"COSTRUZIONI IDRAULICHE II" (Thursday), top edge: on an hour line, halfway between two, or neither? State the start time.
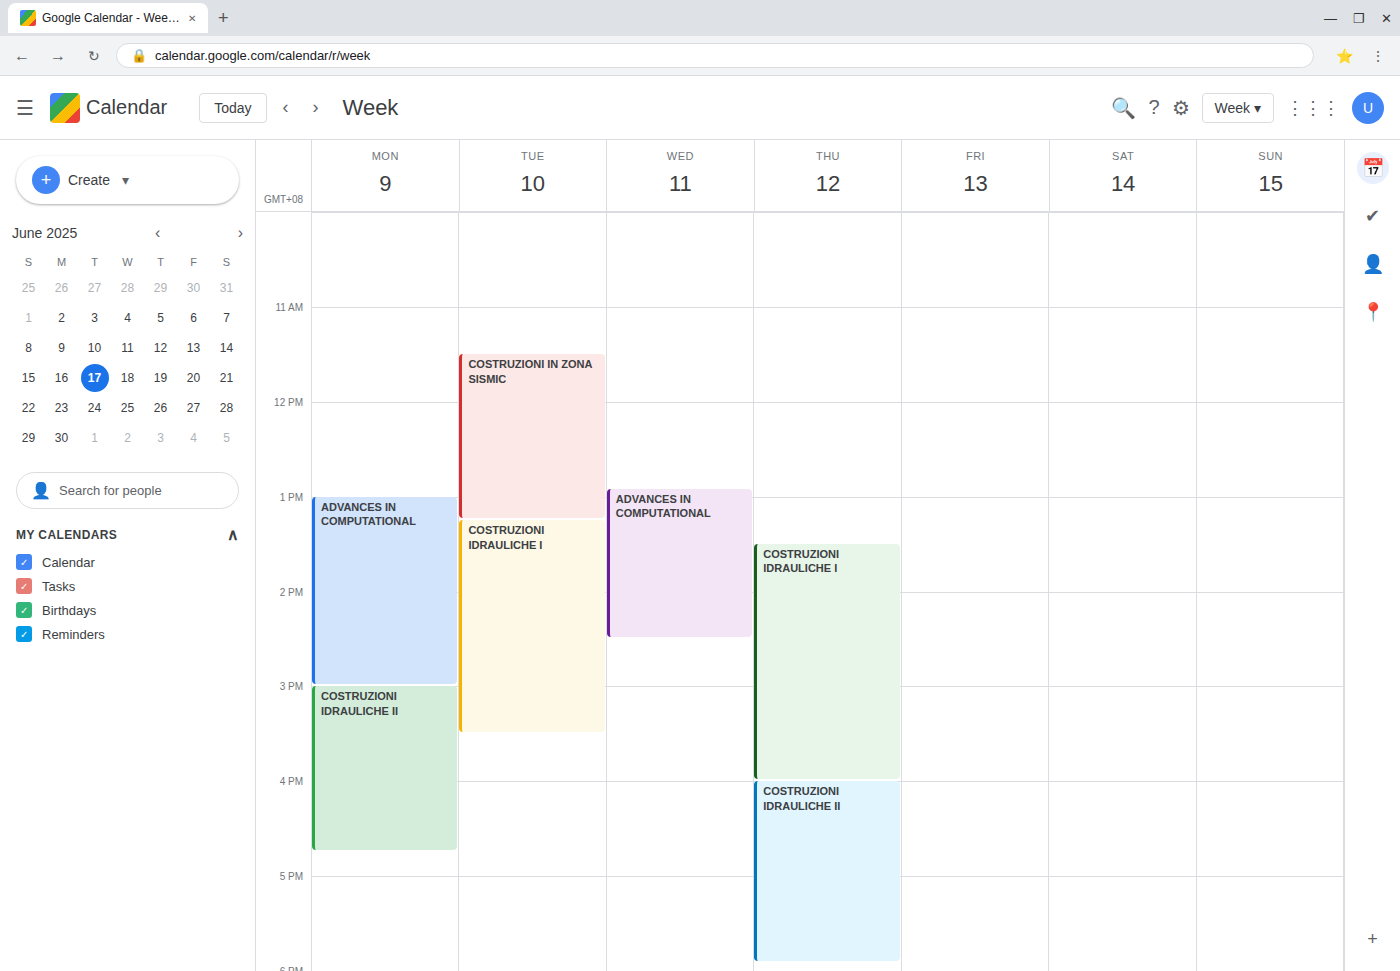
4:00 PM -- exactly on the 4 PM line.